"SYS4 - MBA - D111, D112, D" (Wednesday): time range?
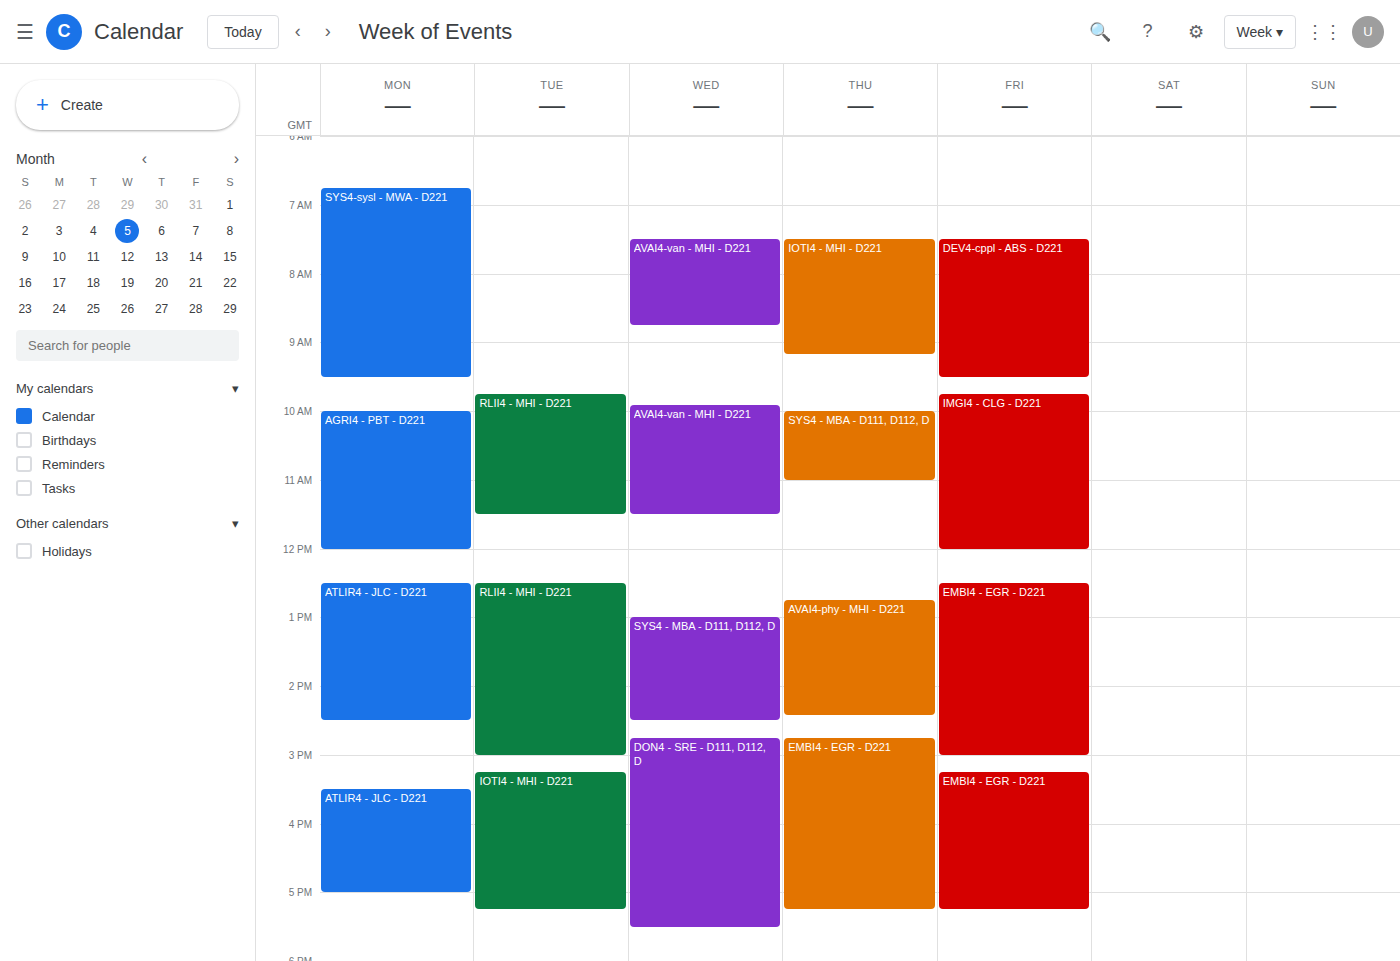
1:00 PM to 2:30 PM